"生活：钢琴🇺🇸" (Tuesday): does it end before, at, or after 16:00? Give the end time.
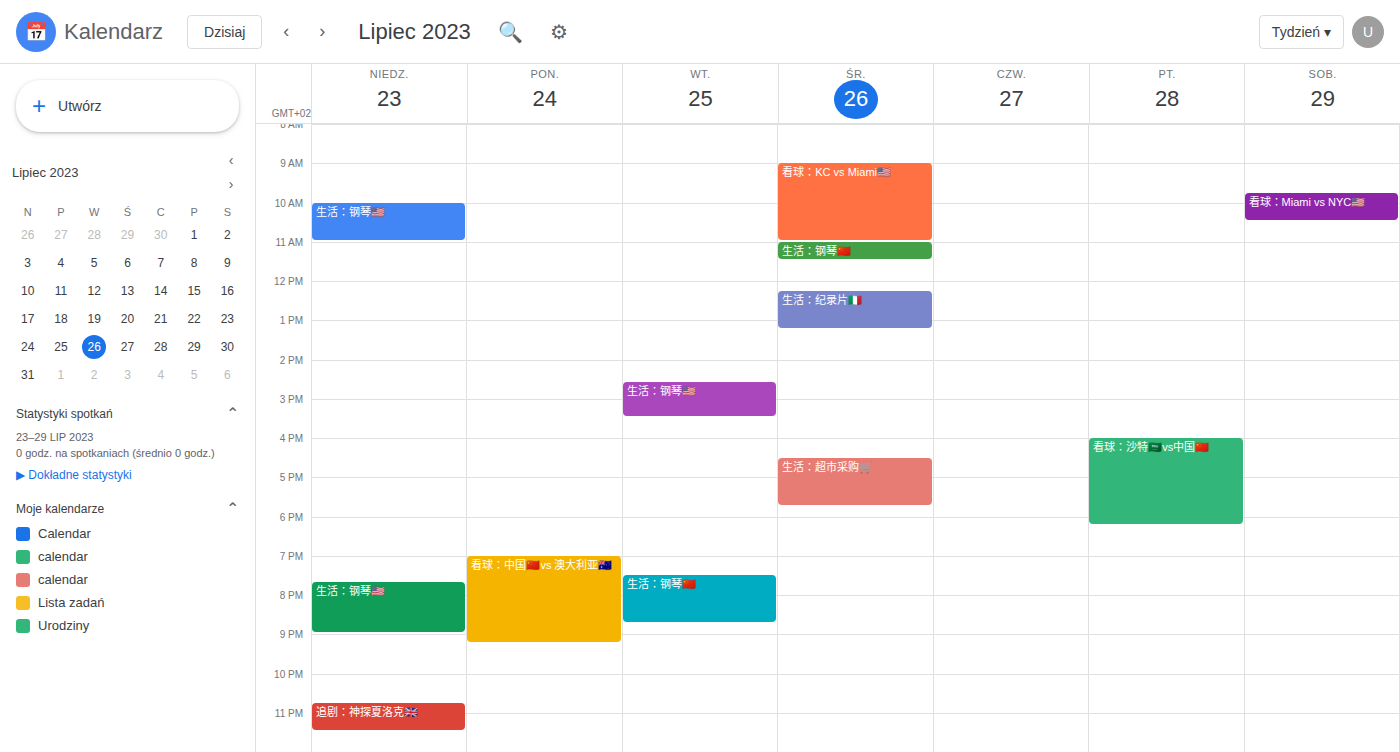
15:30 -- before 16:00, 30 minutes above the 16:00 line.